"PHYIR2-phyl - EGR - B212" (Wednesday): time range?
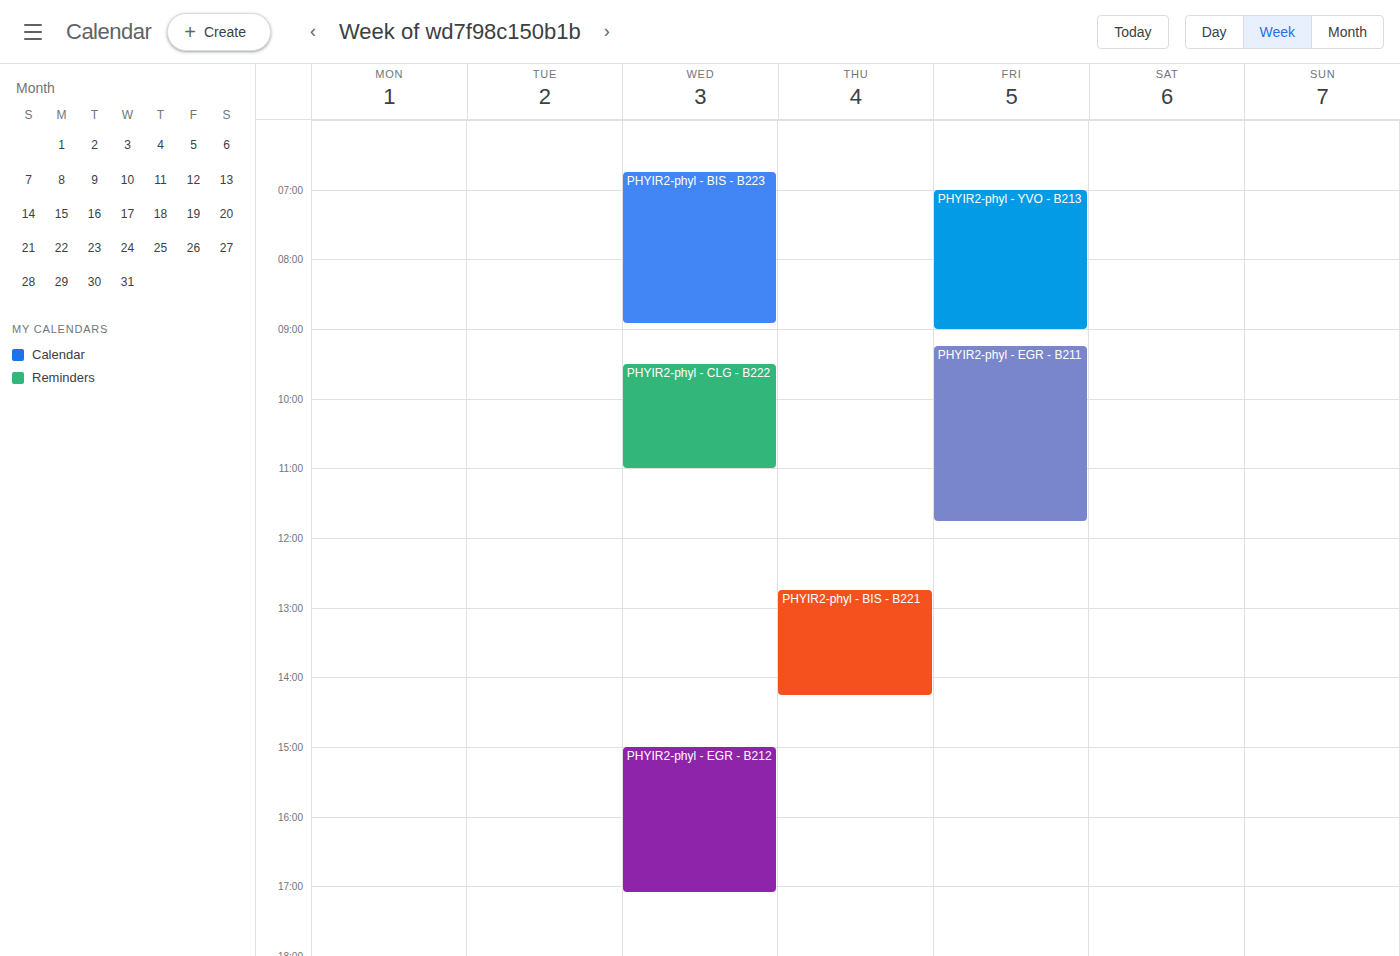
3:00 PM to 5:05 PM